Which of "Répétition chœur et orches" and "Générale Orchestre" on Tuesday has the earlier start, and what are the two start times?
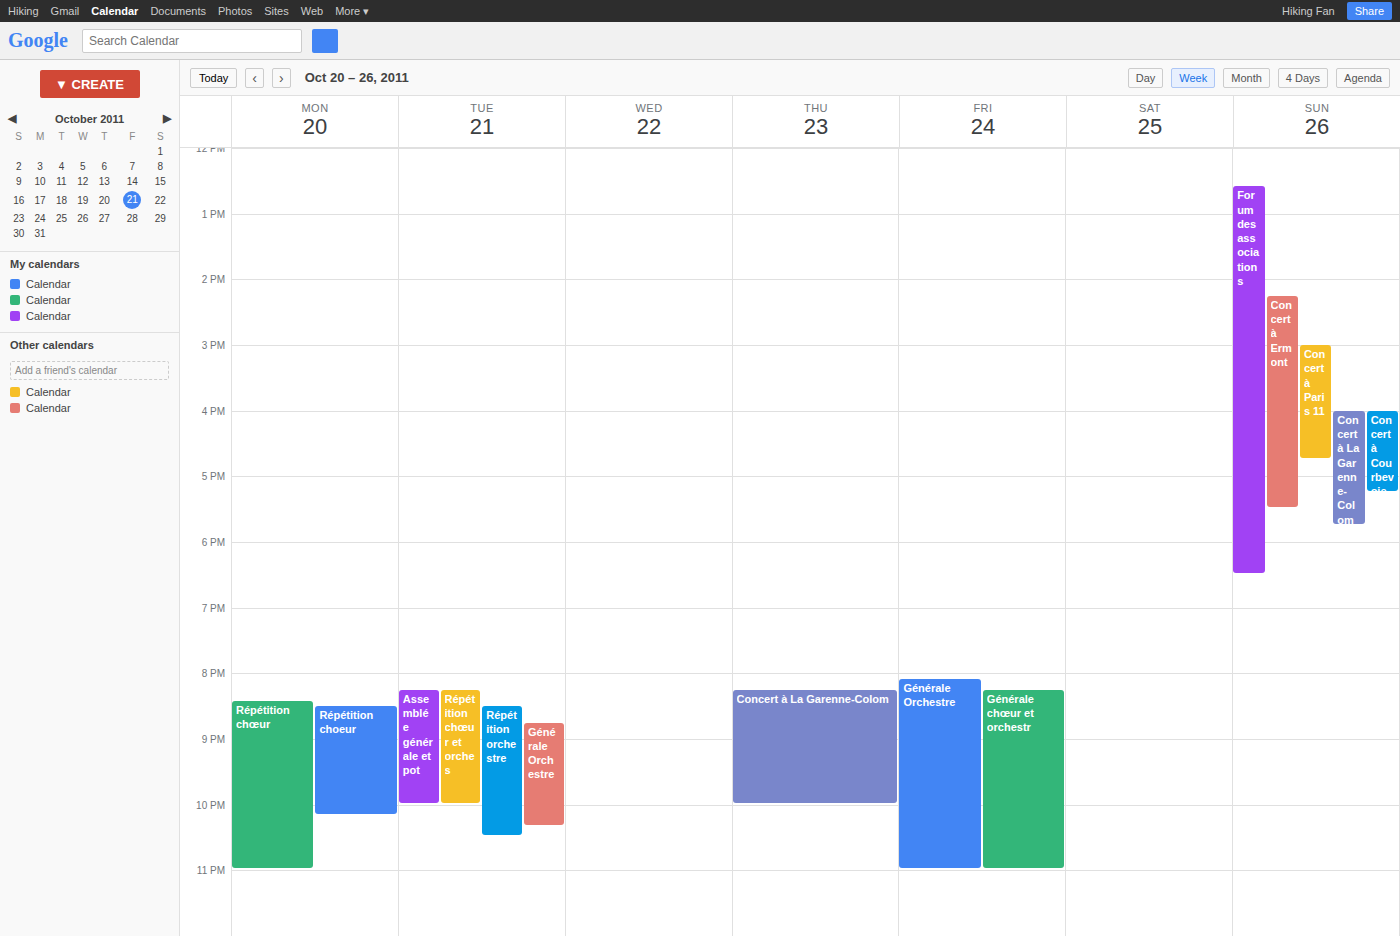
"Répétition chœur et orches" 8:15 PM; "Générale Orchestre" 8:45 PM.